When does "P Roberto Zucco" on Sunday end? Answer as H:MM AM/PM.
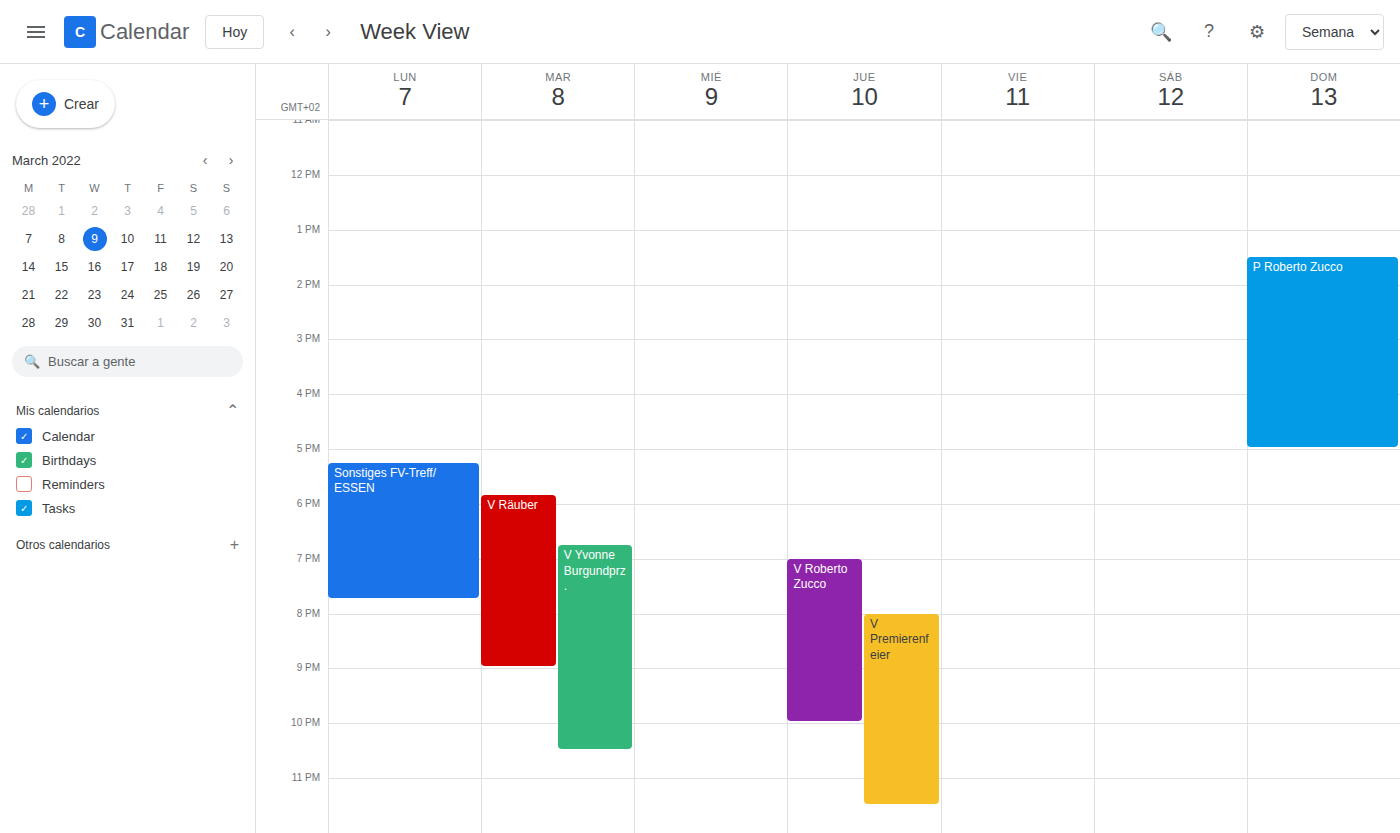
5:00 PM